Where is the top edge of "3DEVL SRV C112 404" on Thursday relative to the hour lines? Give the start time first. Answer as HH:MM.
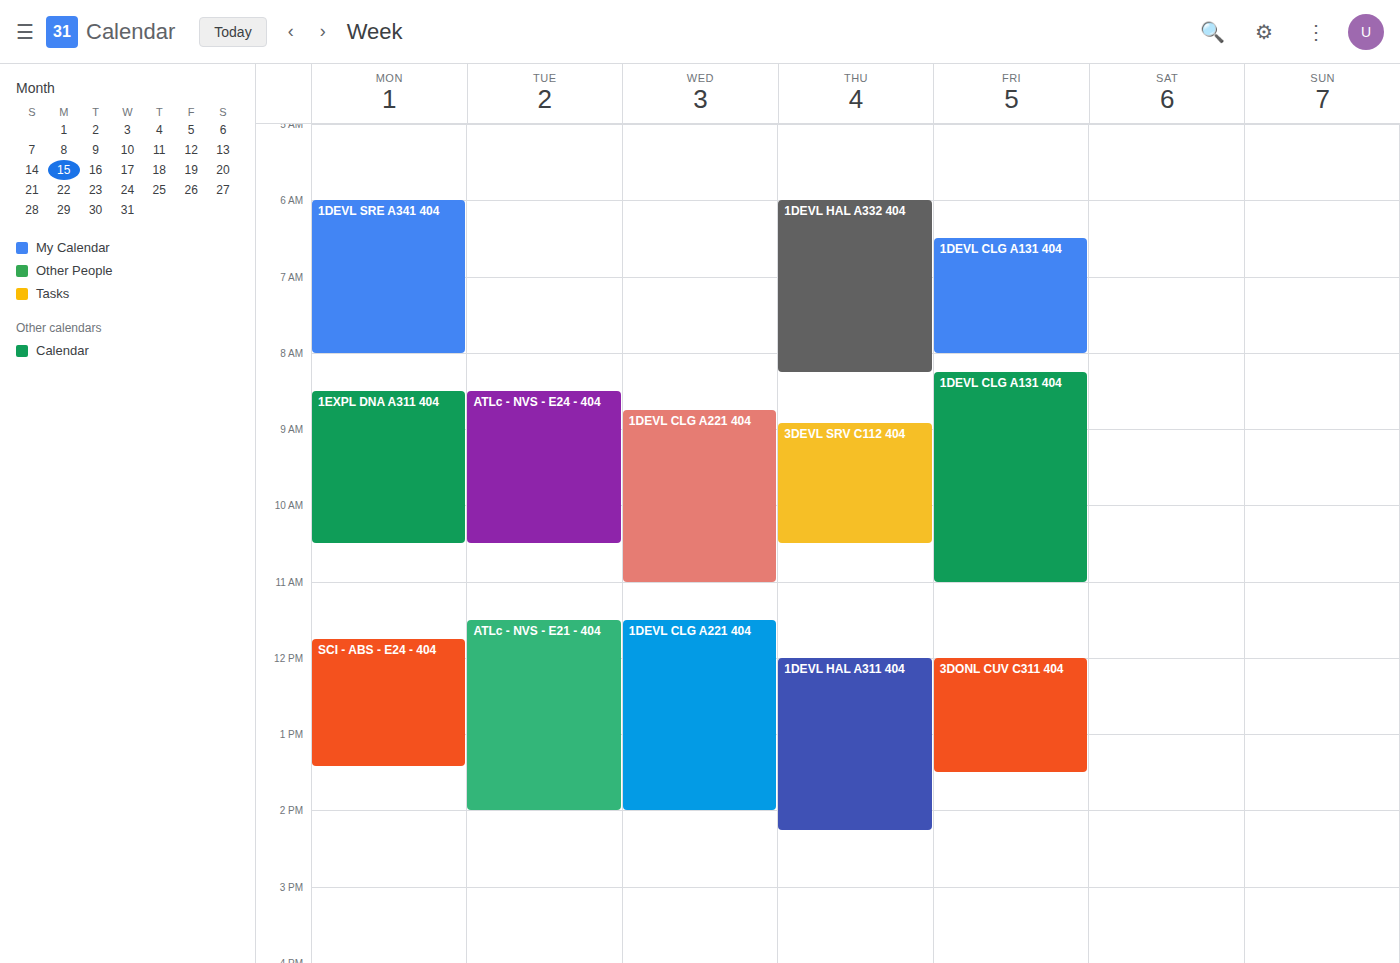
08:55 -- neither: 55 minutes below the 08:00 line and 5 minutes above the 09:00 line.